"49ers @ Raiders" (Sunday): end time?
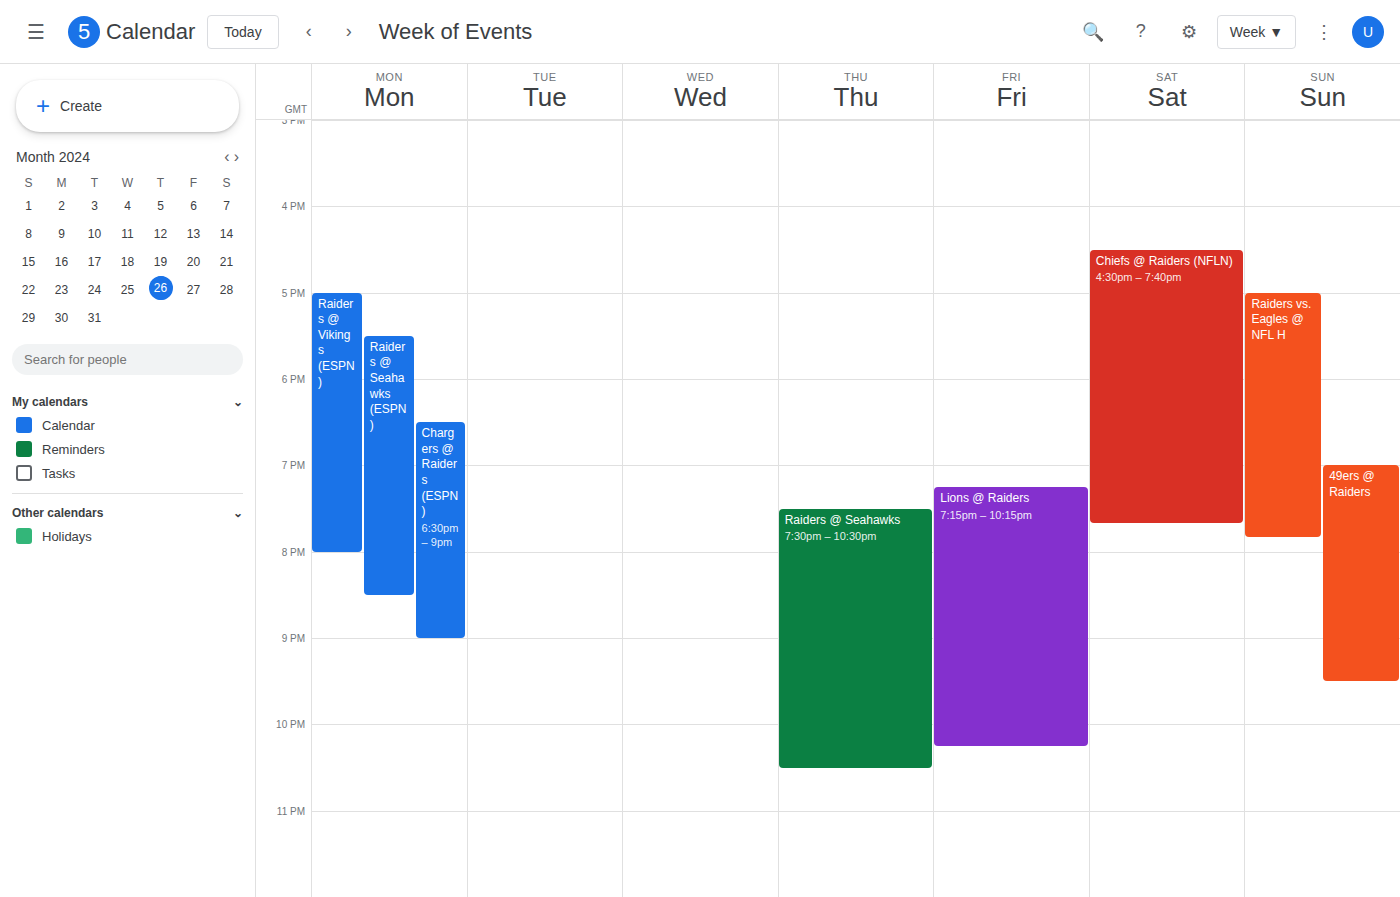
21:30